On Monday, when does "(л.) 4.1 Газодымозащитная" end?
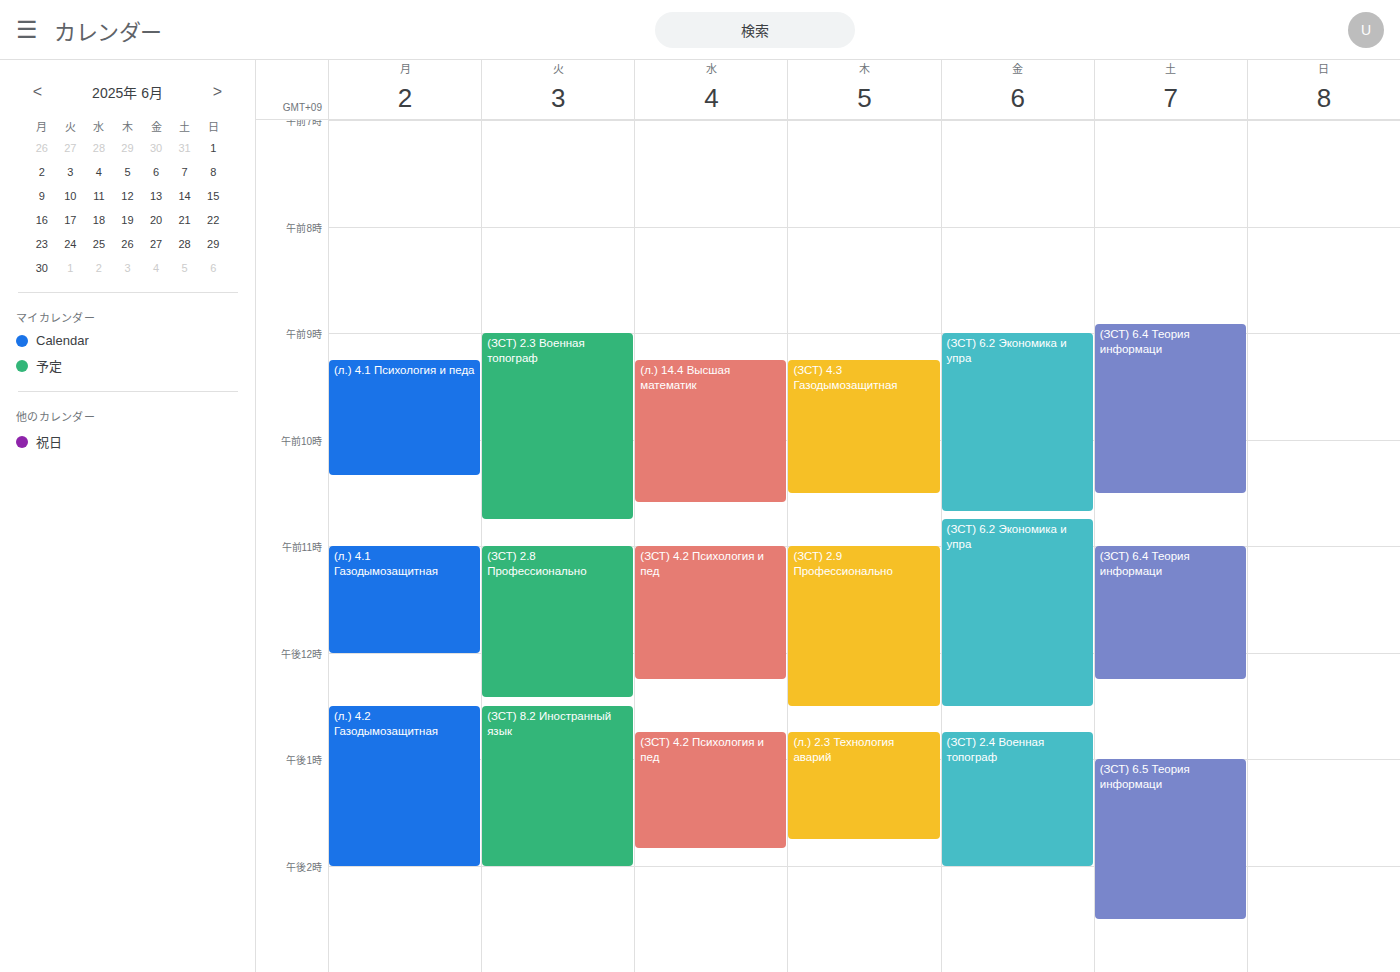
12:00